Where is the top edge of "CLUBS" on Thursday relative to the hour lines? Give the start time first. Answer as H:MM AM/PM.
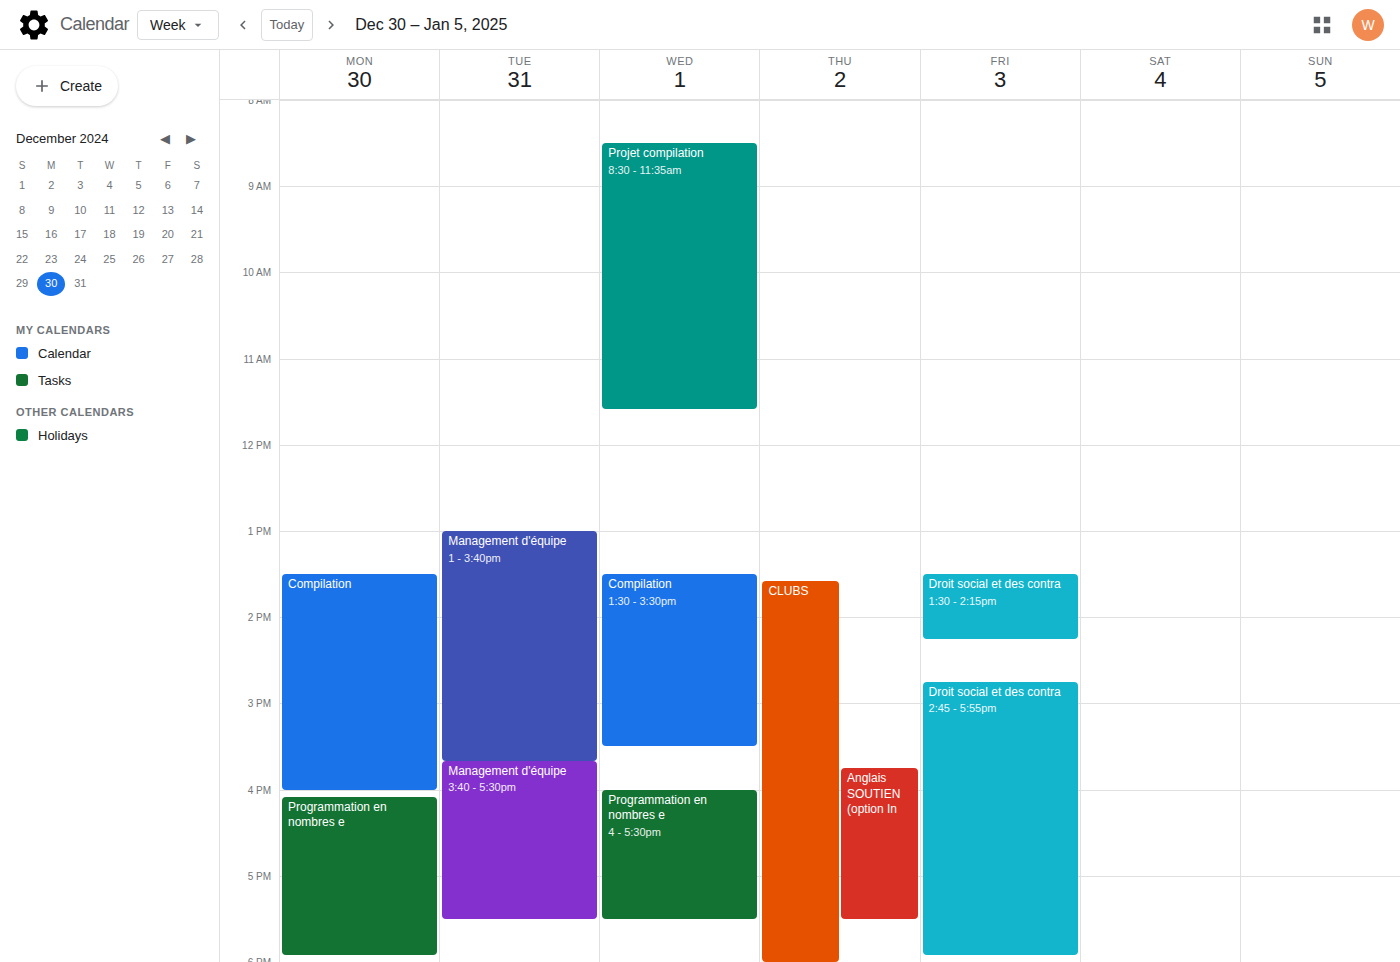
1:35 PM -- neither: 35 minutes below the 1 PM line and 25 minutes above the 2 PM line.